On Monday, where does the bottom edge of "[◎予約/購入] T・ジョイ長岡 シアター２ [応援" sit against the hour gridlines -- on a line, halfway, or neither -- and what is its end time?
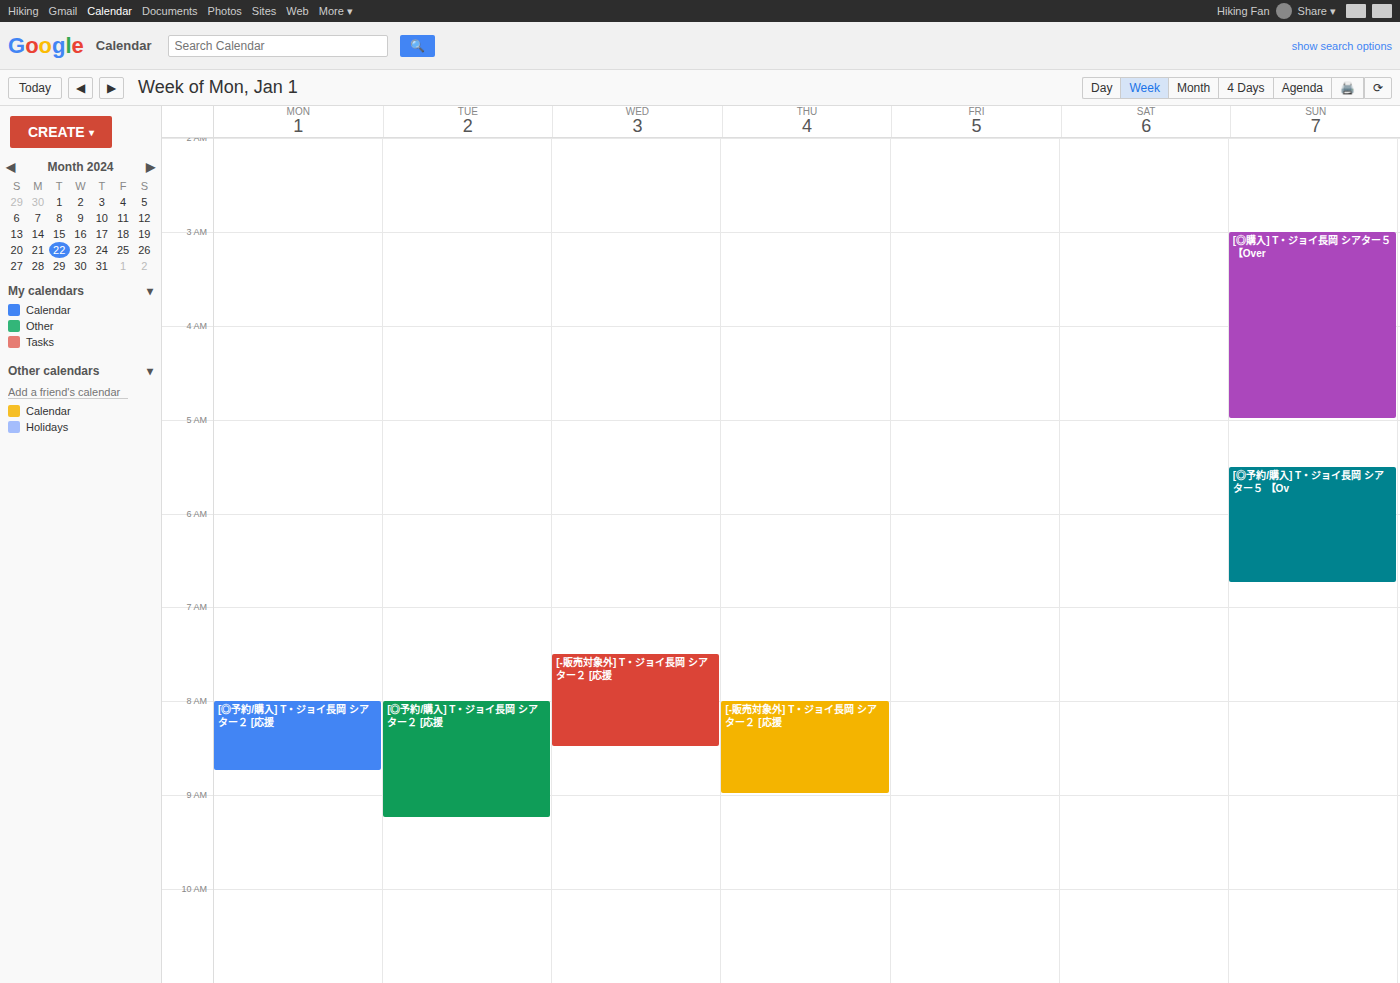
8:45 AM -- neither: three quarters of the way from the 8 AM line to the 9 AM line.